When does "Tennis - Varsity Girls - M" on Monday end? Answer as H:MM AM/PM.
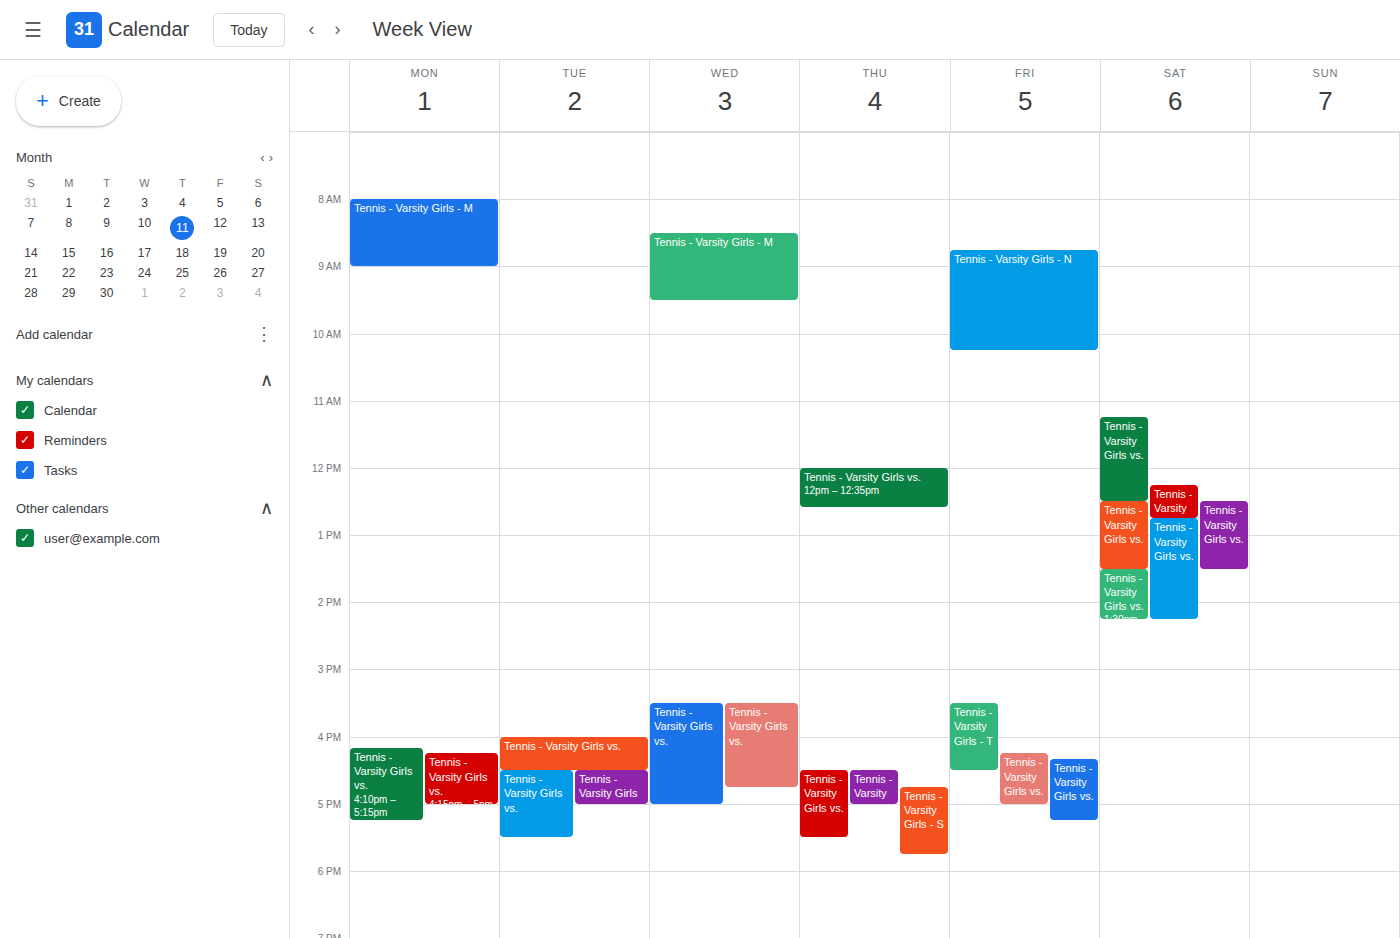
9:00 AM